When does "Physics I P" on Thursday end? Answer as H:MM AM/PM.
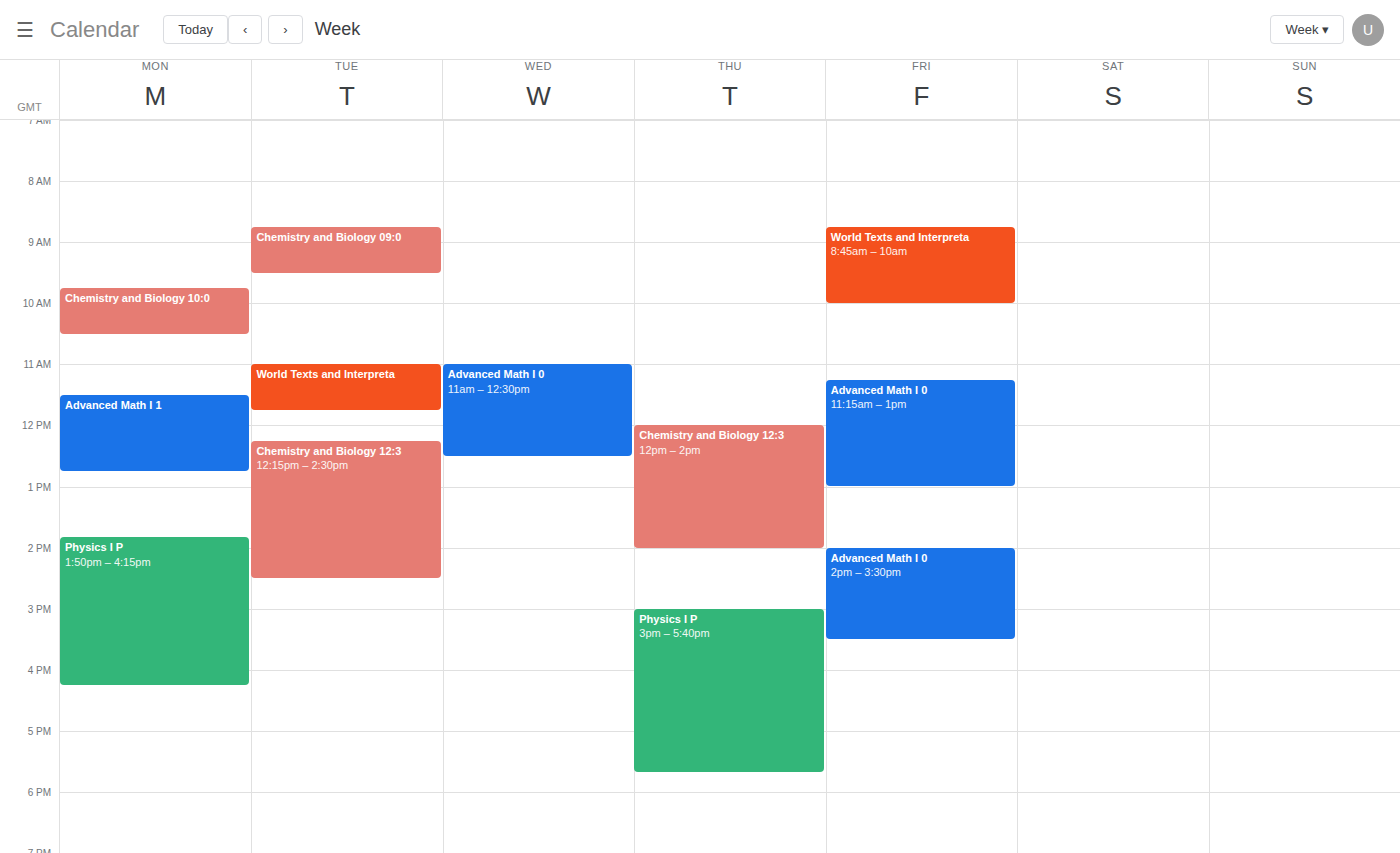
5:40 PM